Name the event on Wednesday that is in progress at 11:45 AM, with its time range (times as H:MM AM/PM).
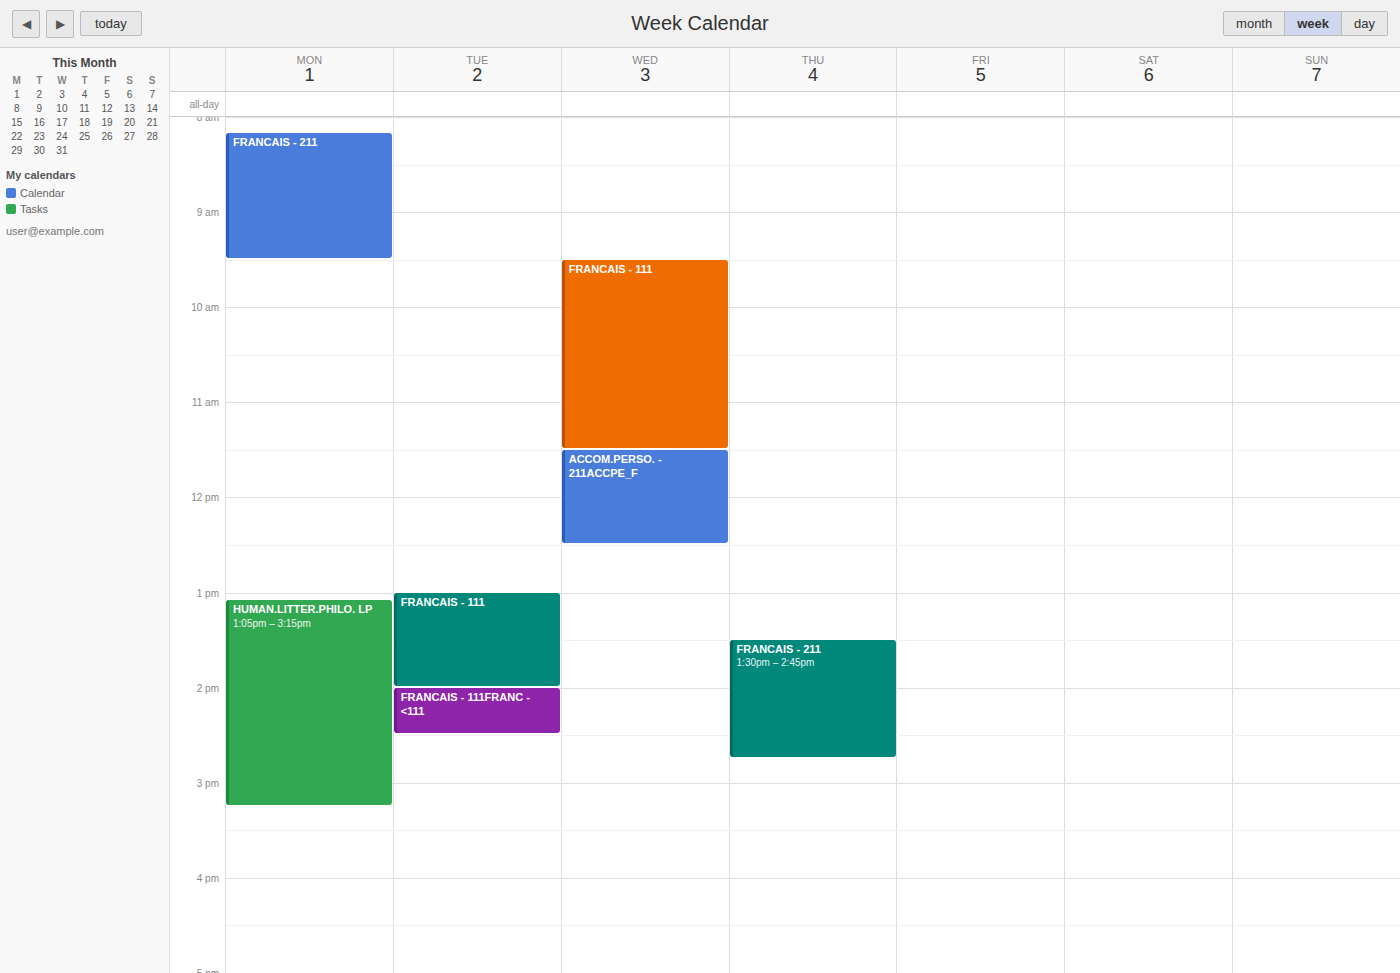
"ACCOM.PERSO. - 211ACCPE_F", 11:30 AM to 12:30 PM